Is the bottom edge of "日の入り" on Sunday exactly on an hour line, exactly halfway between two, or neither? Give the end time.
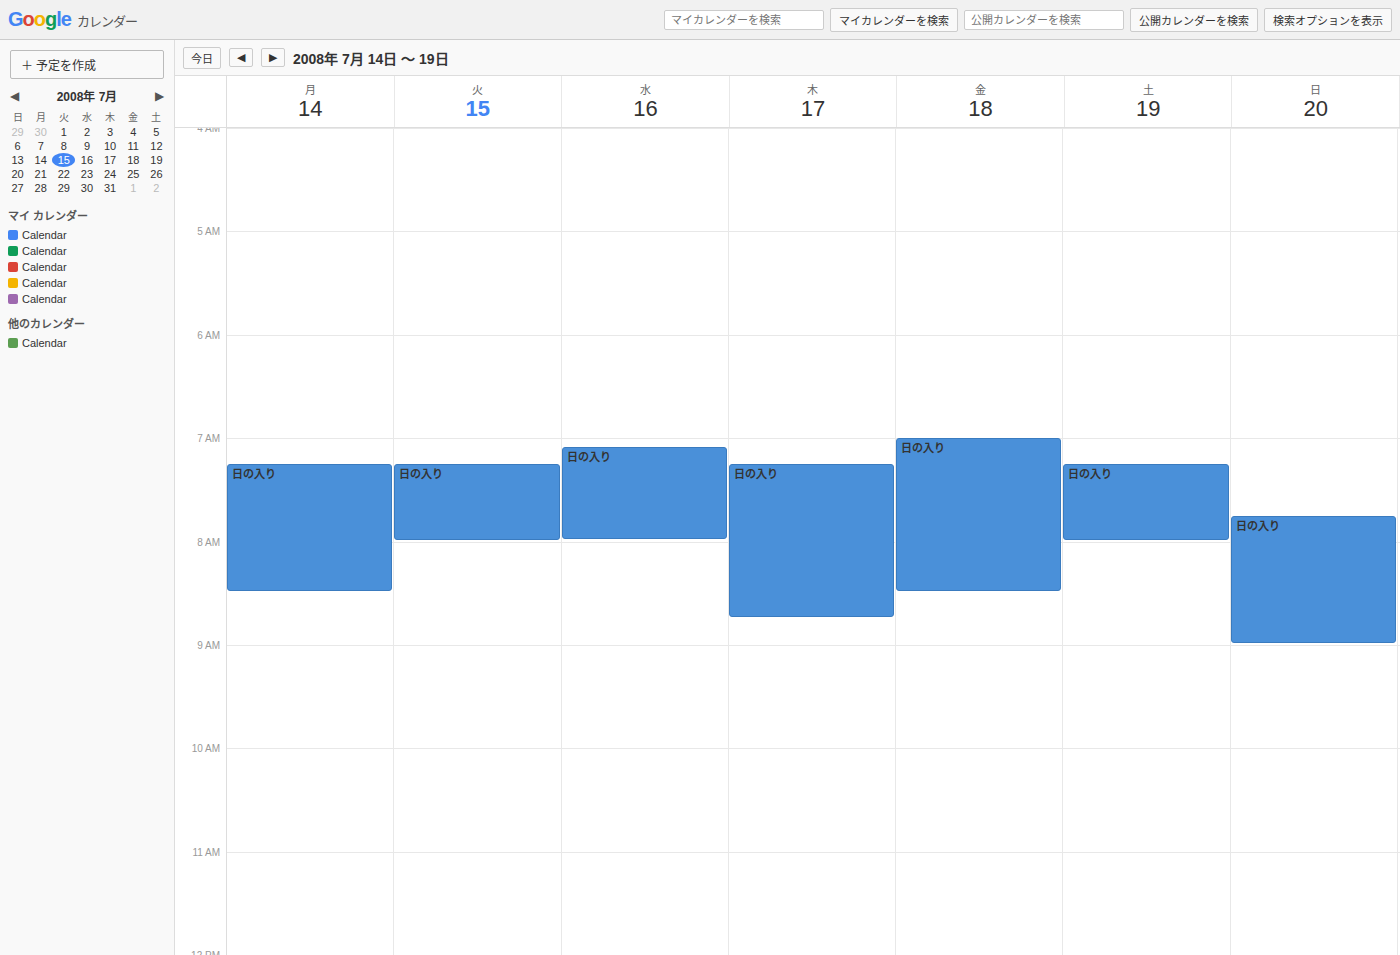
9:00 AM -- exactly on the 9 AM line.